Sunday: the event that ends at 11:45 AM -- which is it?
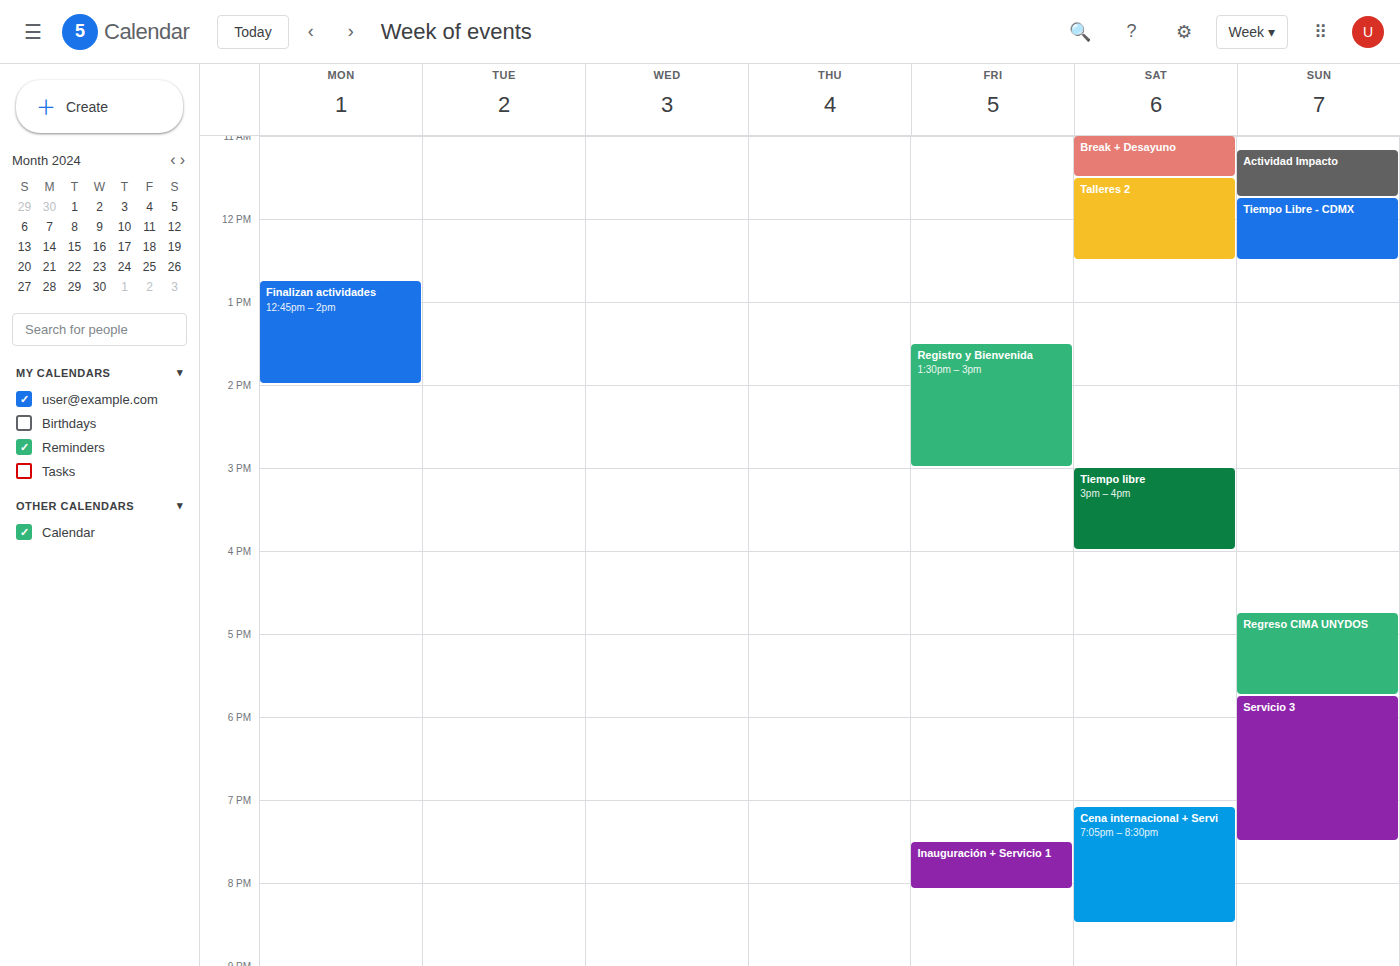
"Actividad Impacto"